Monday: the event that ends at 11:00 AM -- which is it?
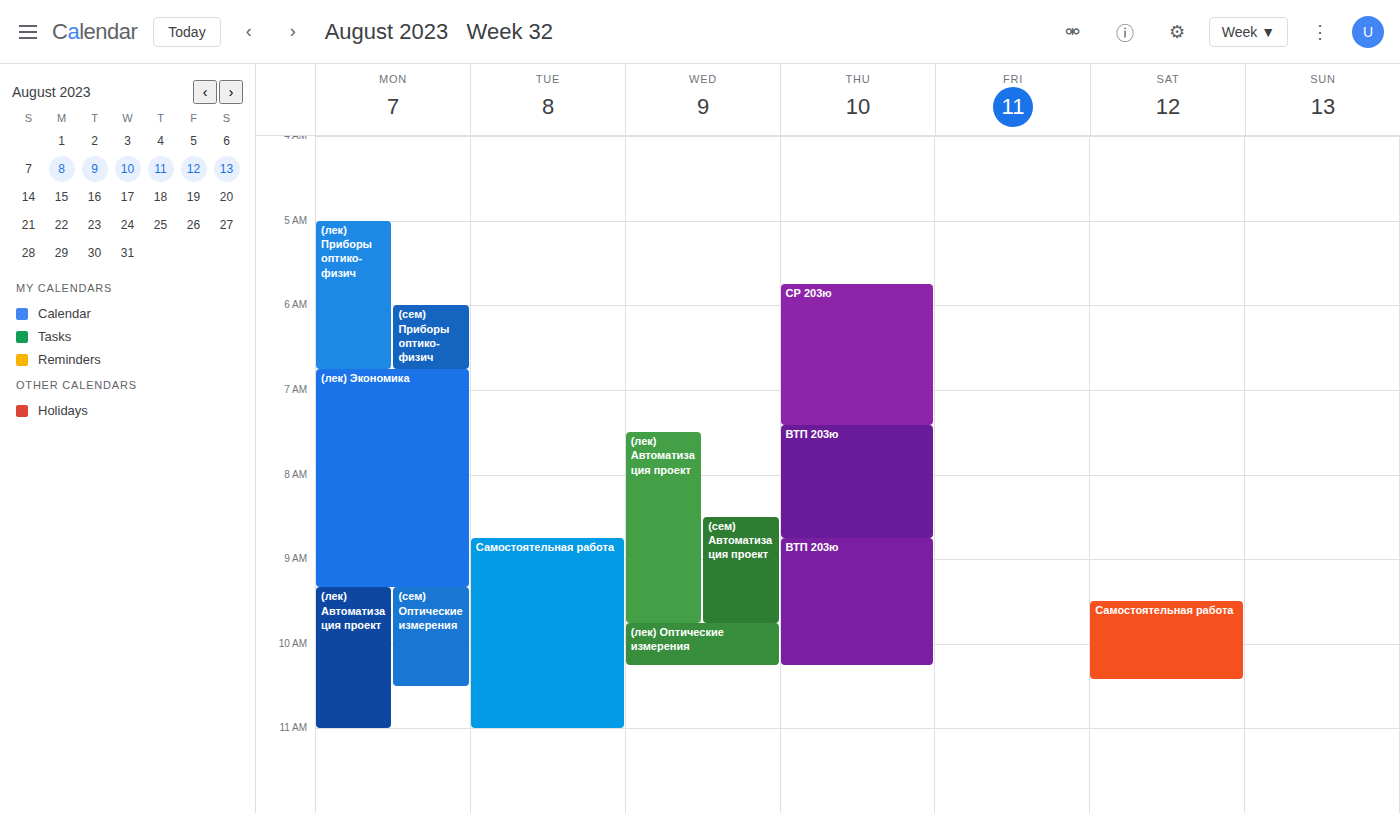
"(лек) Автоматизация проект"